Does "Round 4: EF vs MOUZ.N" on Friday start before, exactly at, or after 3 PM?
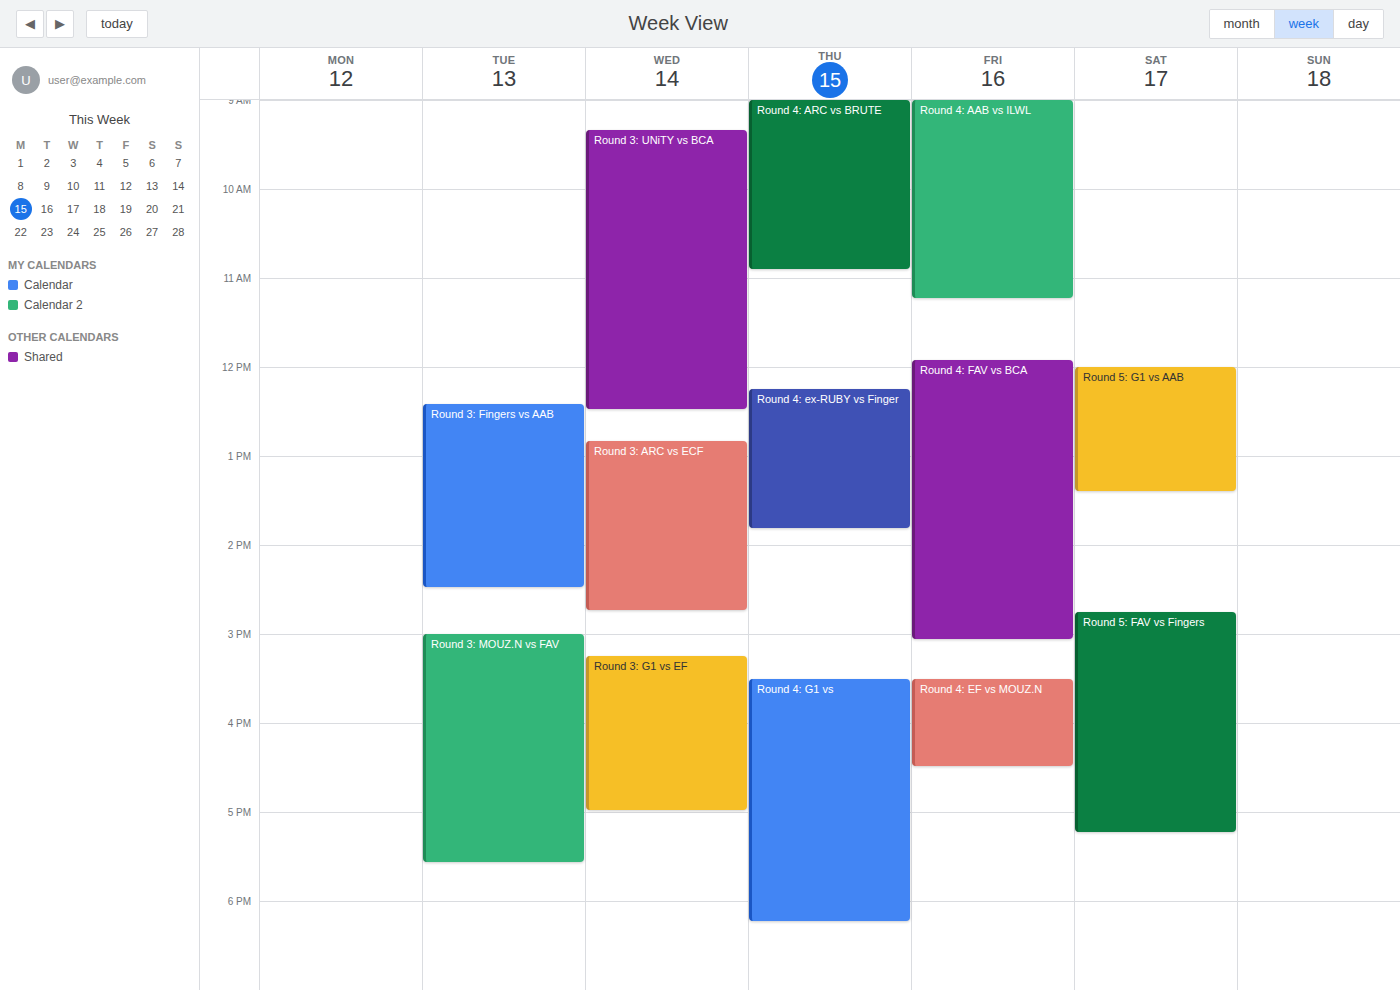
3:30 PM -- after 3 PM, 30 minutes below the 3 PM line.